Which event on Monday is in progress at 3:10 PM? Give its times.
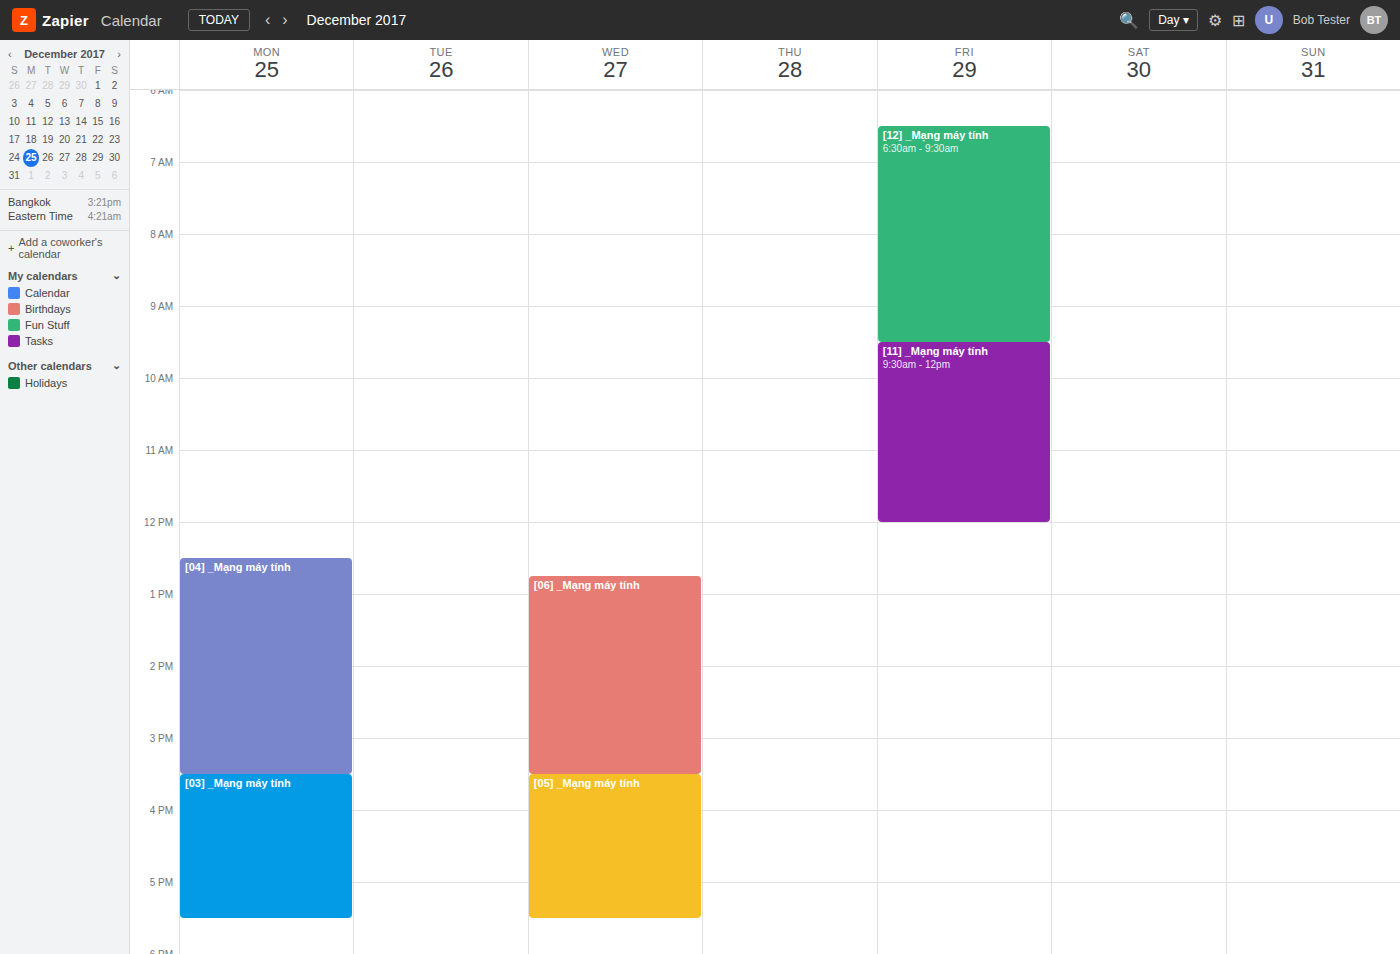
"[04] _Mạng máy tính", 12:30 PM to 3:30 PM